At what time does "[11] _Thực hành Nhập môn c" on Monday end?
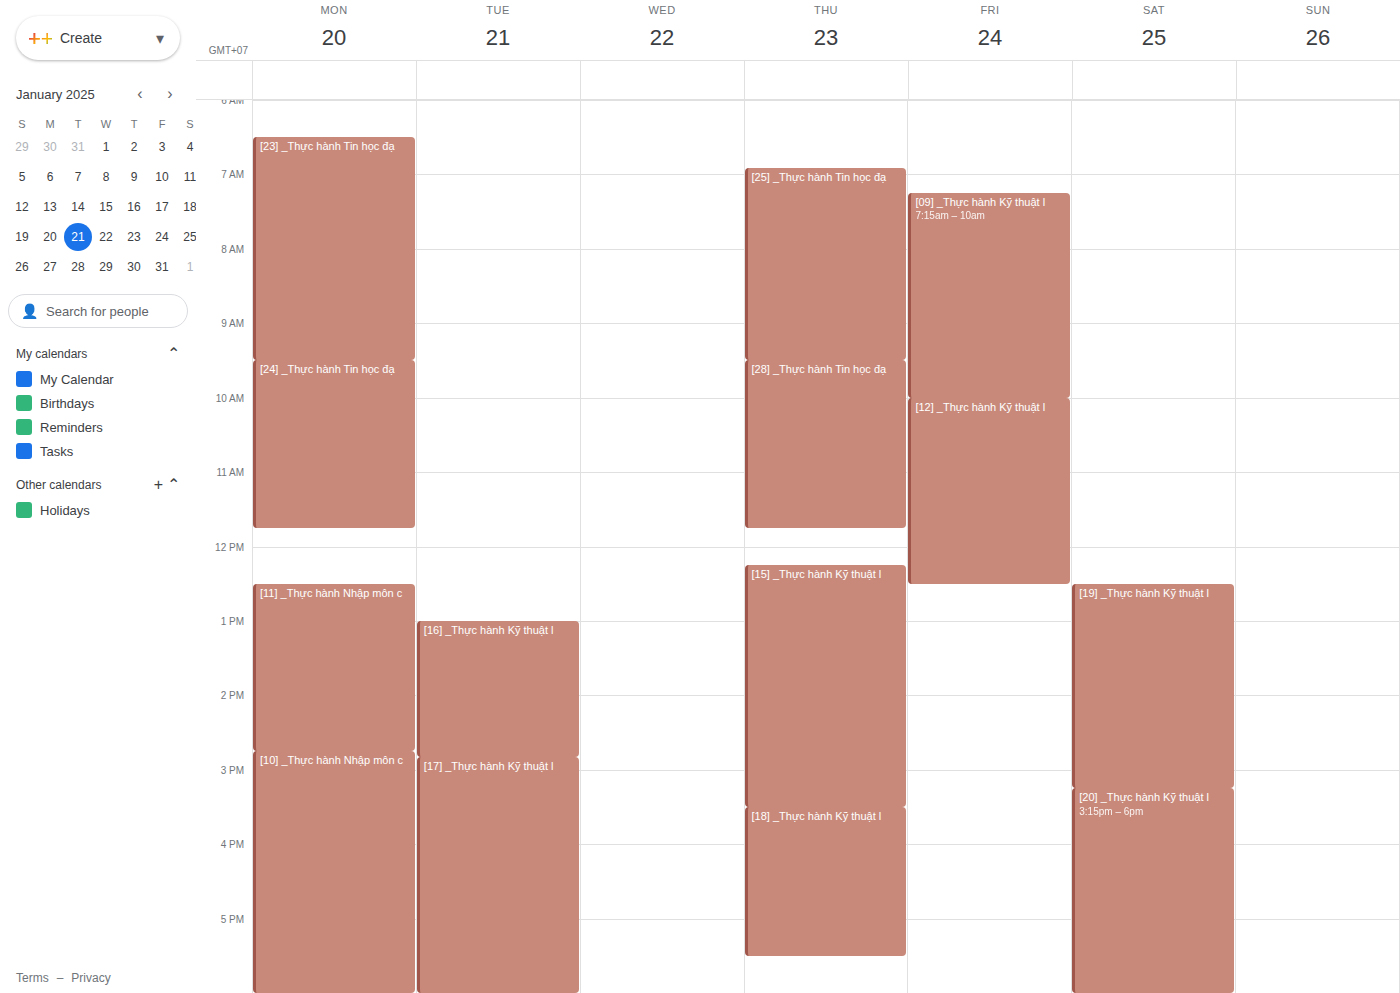
2:45 PM